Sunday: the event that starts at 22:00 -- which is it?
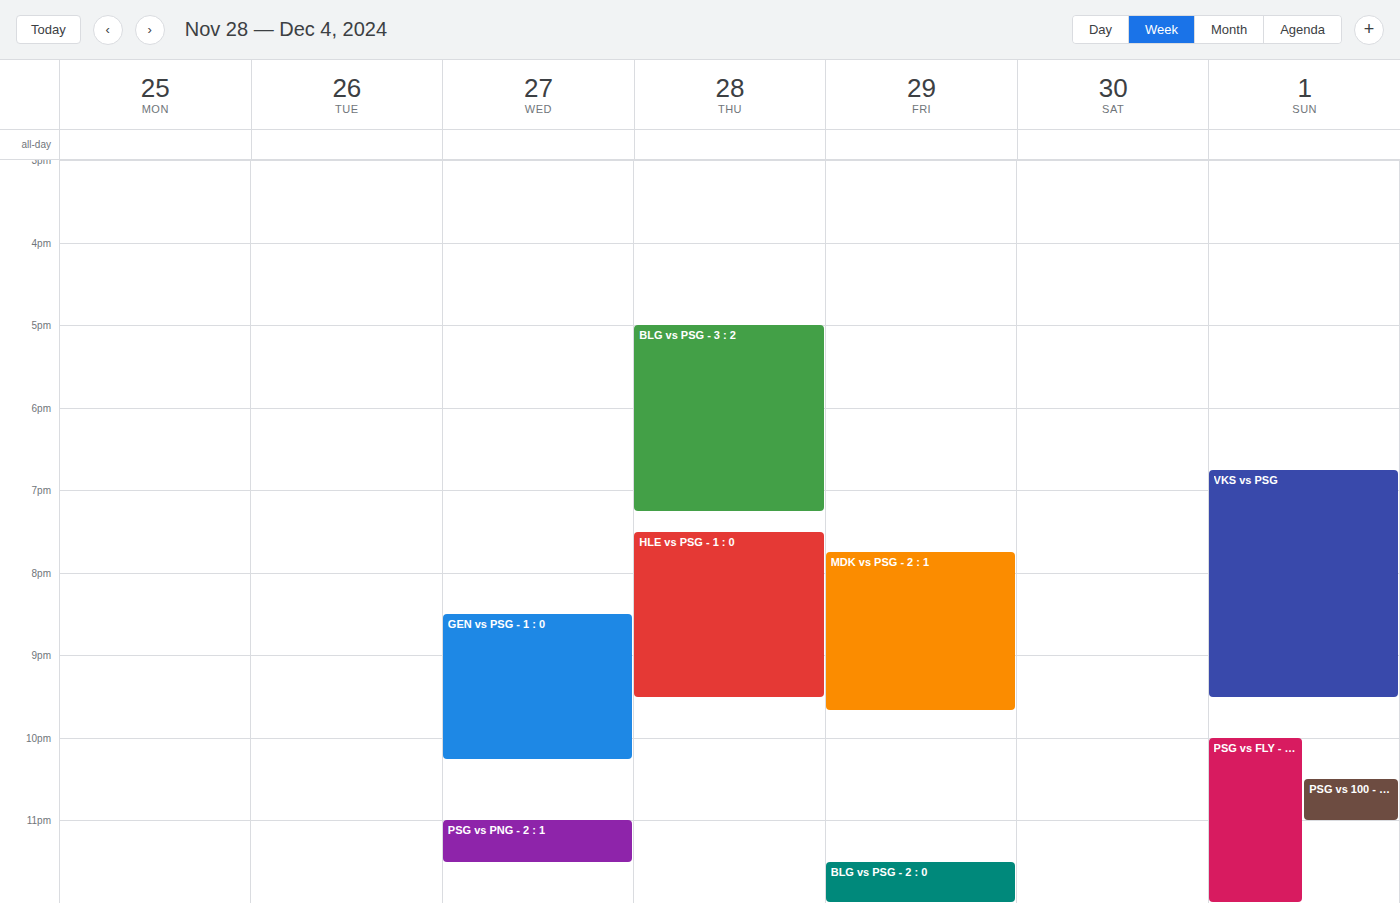
"PSG vs FLY - 0 : 1"